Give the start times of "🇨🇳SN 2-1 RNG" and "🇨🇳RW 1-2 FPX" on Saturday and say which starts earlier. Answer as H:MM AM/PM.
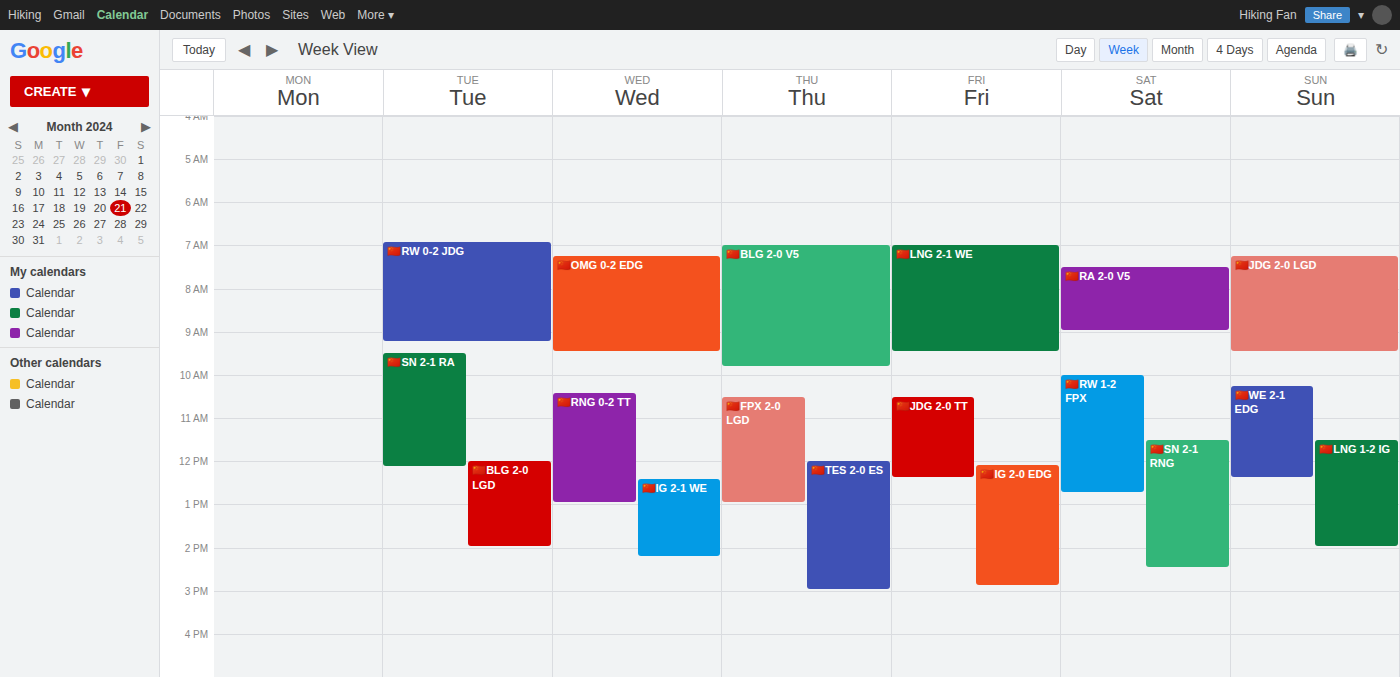
"🇨🇳RW 1-2 FPX" 10:00 AM; "🇨🇳SN 2-1 RNG" 11:30 AM.